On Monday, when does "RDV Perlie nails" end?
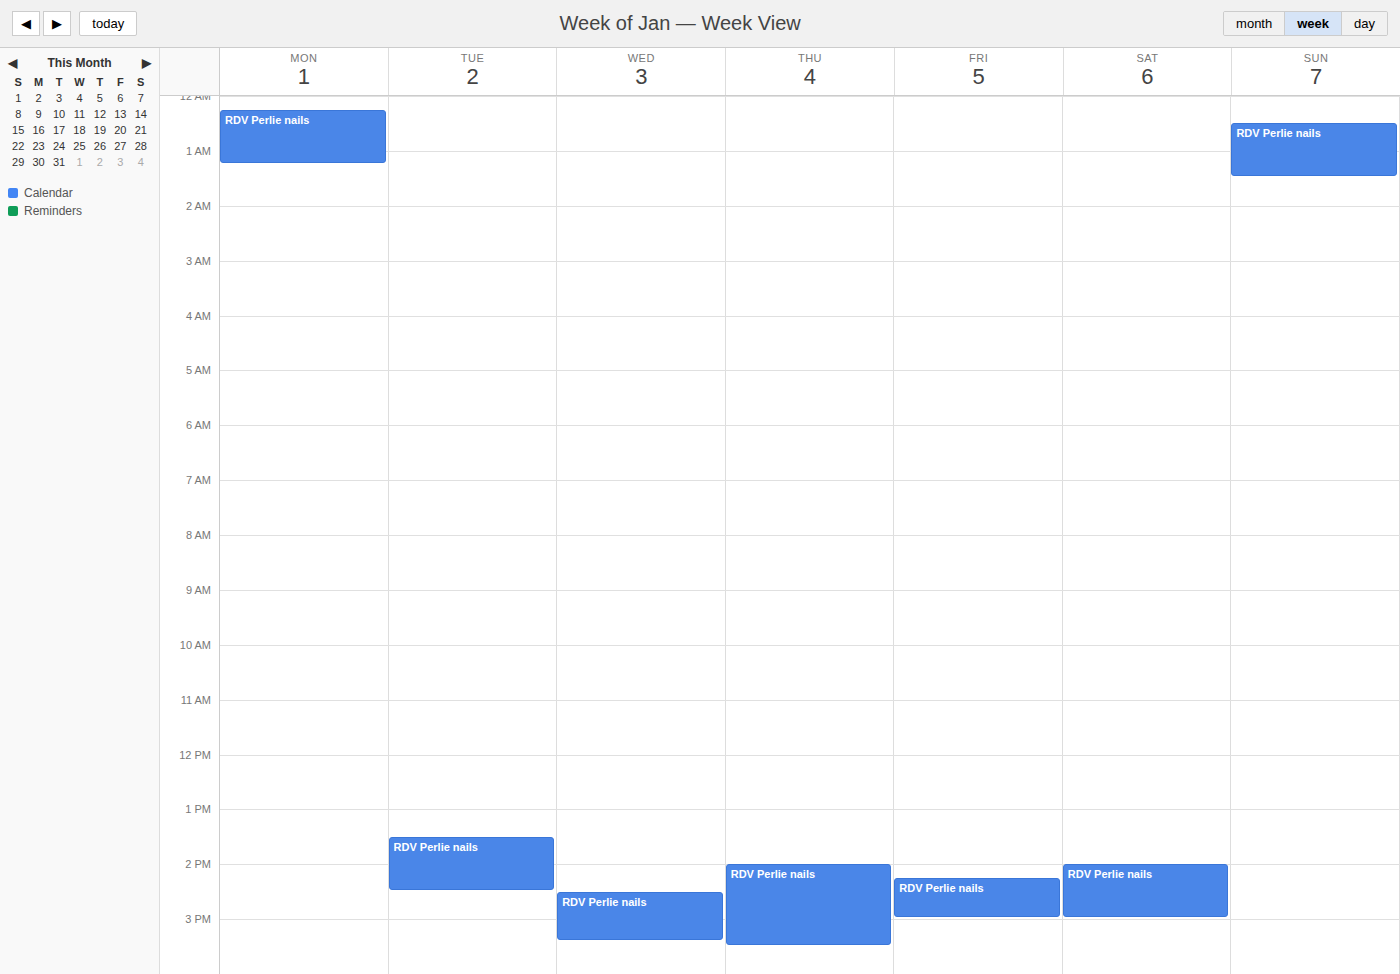
1:15 AM